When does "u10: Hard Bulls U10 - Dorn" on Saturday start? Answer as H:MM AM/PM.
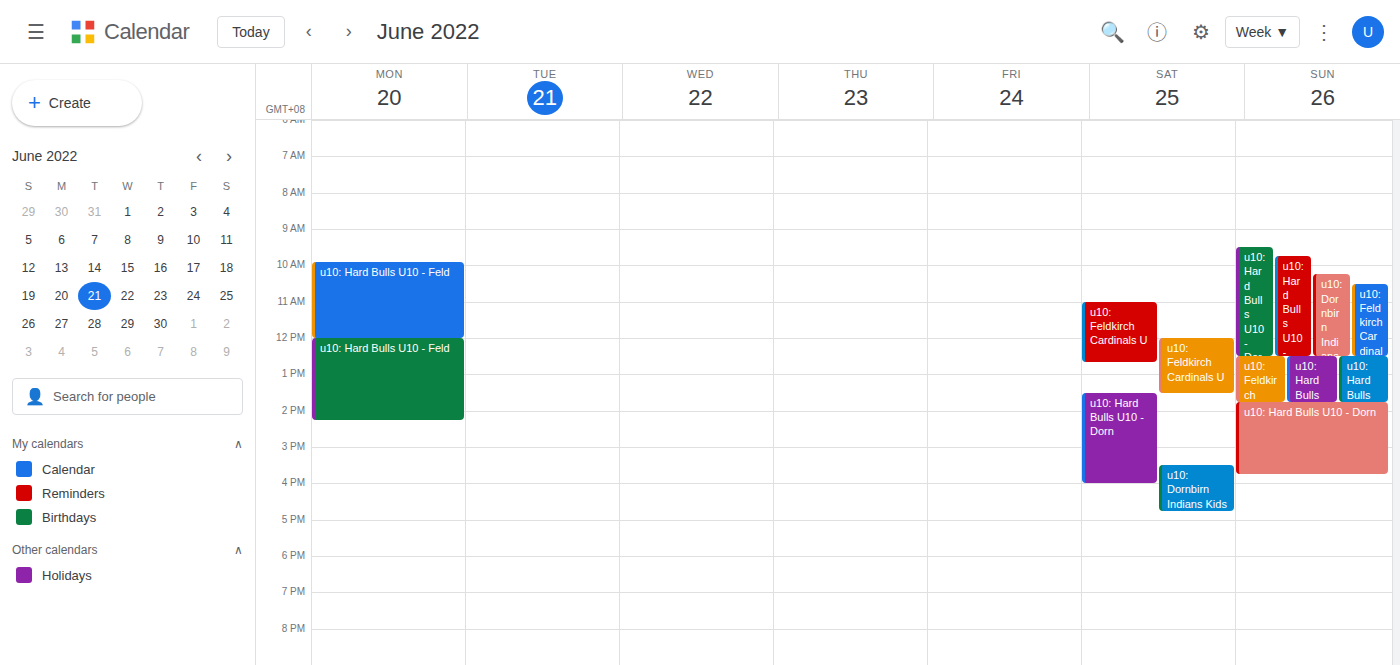
1:30 PM